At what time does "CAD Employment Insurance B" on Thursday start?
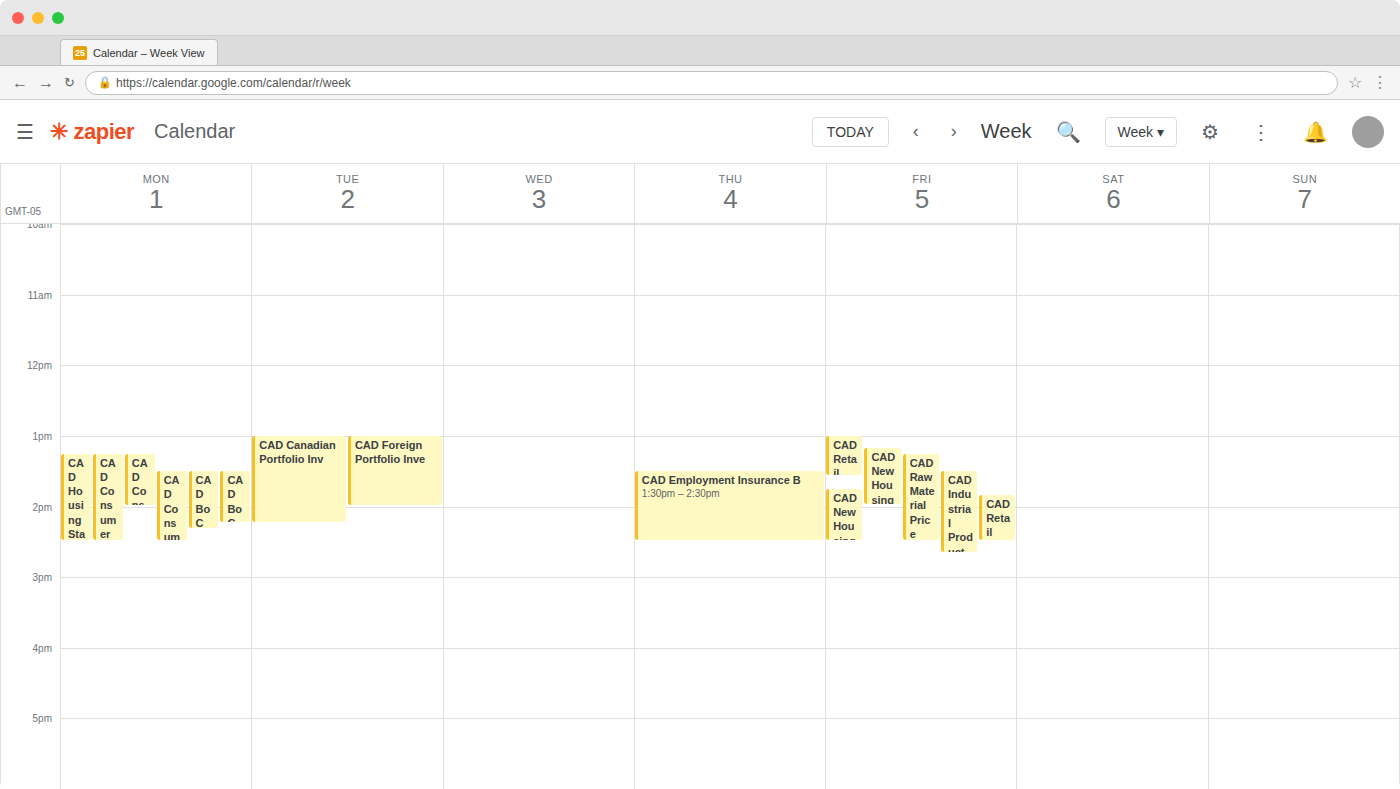
1:30 PM